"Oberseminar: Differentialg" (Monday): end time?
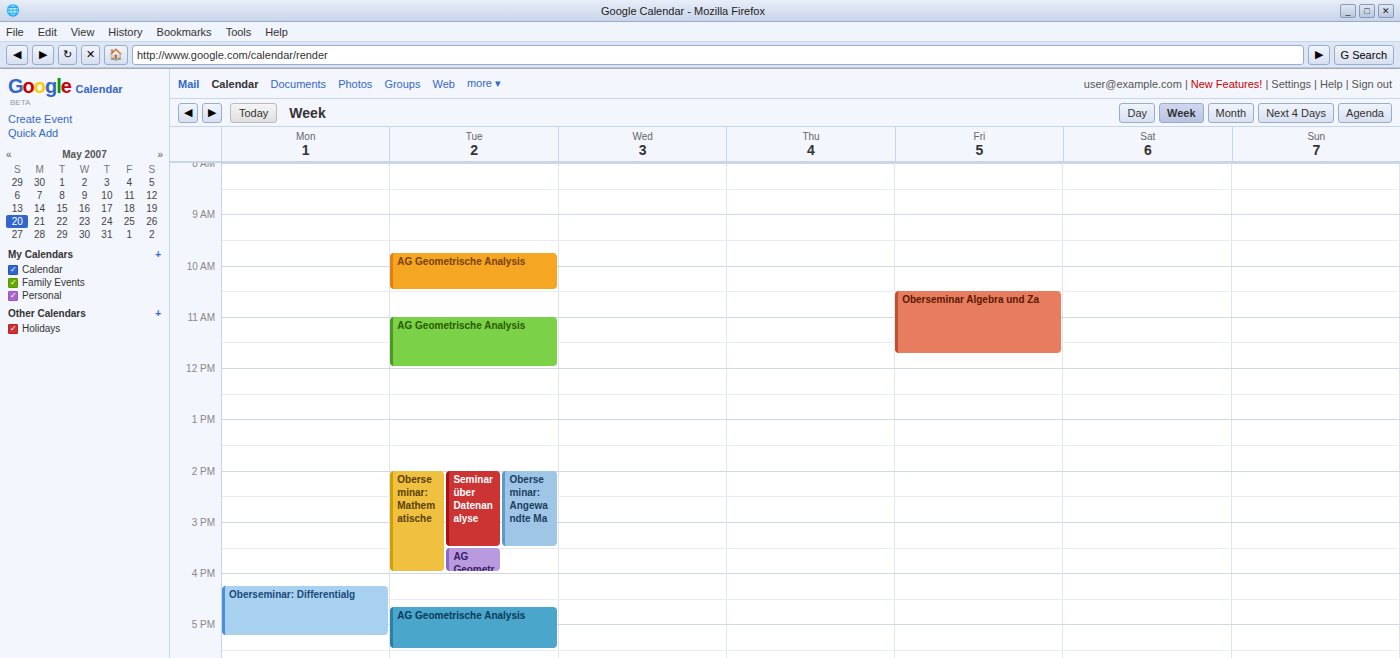
5:15 PM